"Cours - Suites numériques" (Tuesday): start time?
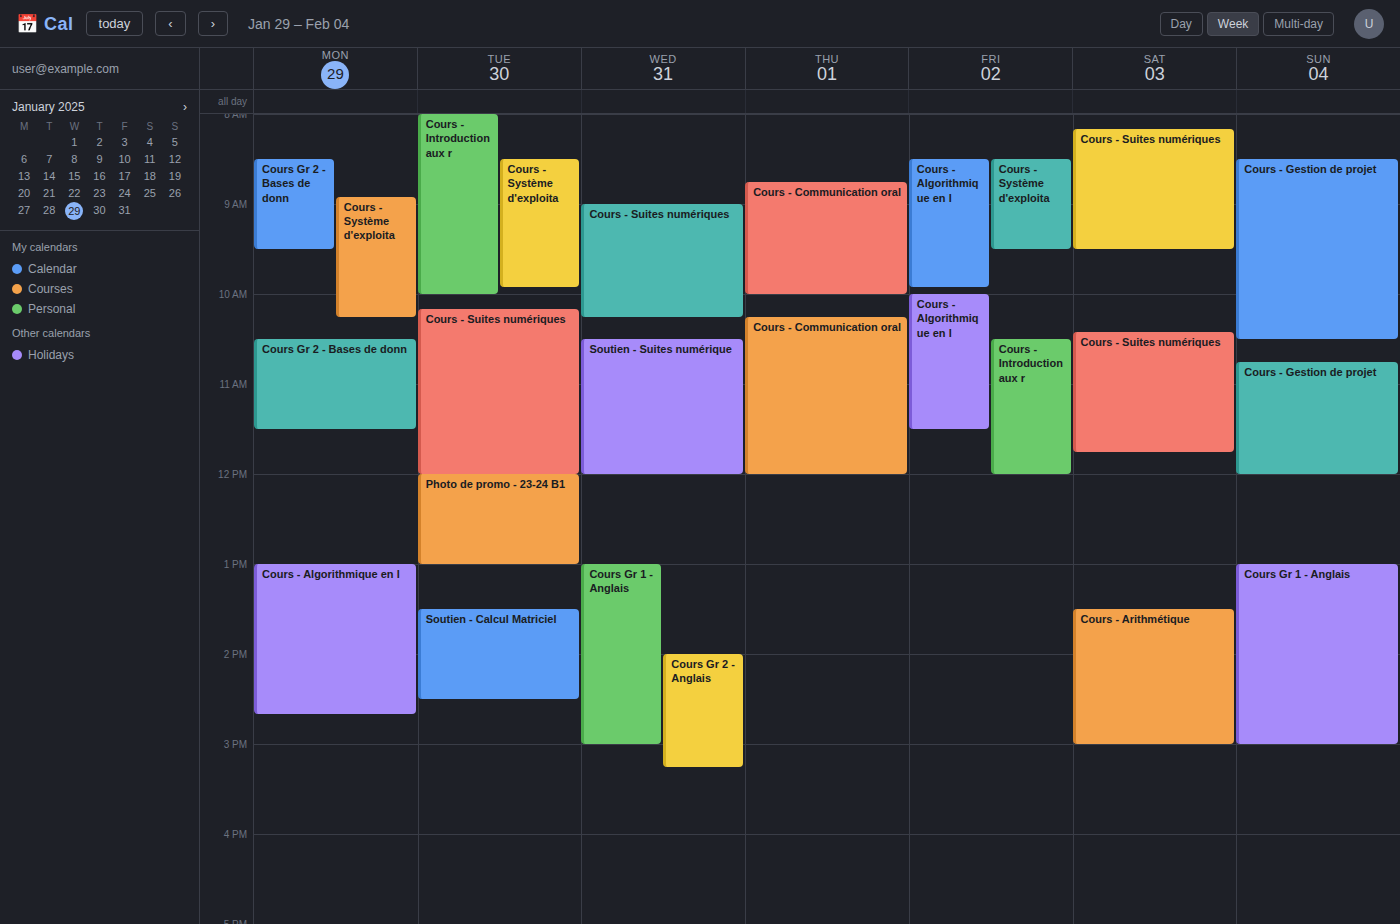
10:10 AM